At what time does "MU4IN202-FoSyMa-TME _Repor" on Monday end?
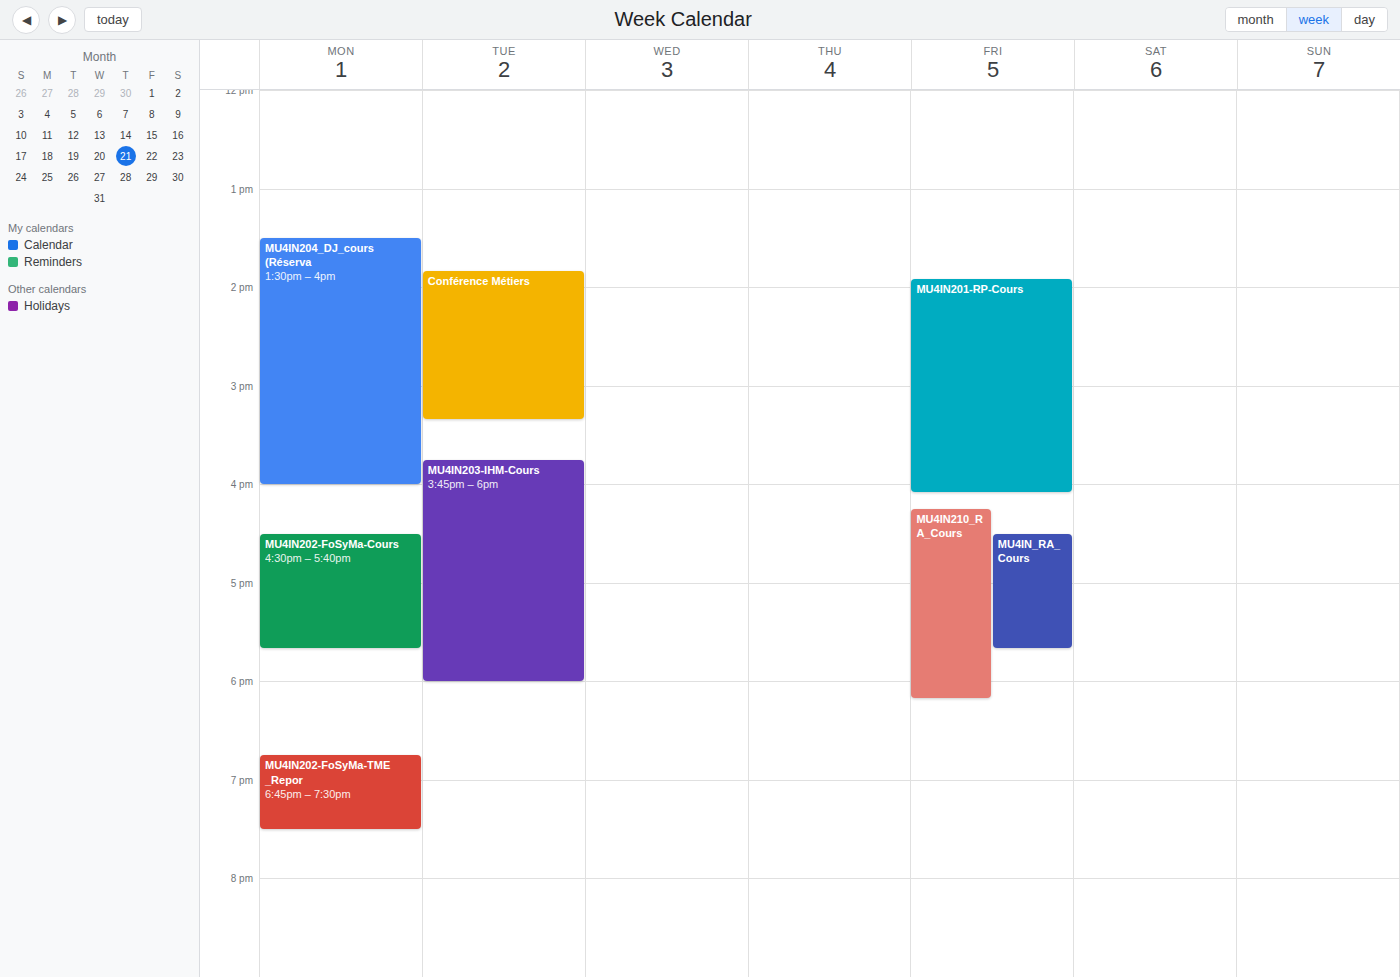
7:30 PM